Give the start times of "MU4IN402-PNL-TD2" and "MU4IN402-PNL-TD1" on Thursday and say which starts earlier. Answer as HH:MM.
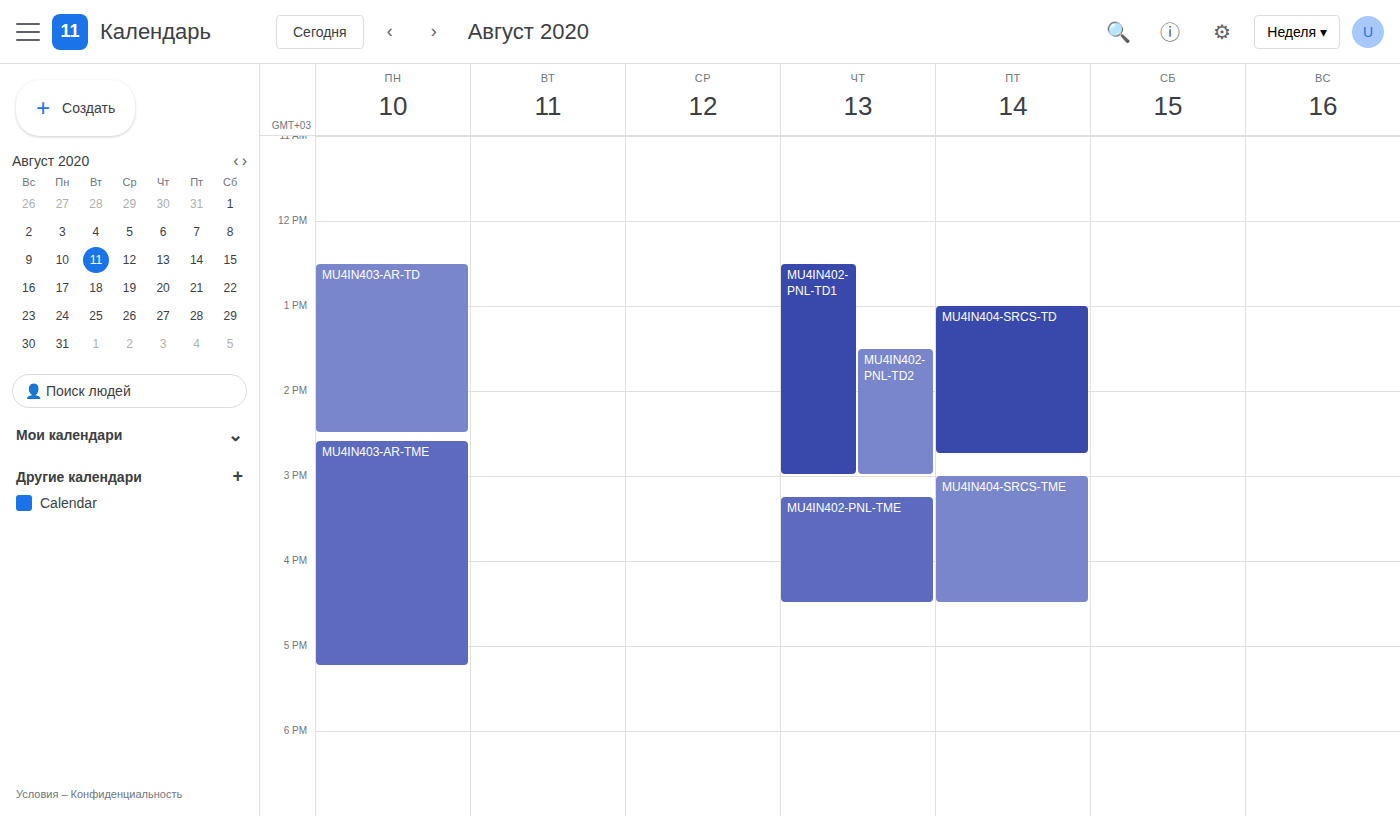
"MU4IN402-PNL-TD1" 12:30; "MU4IN402-PNL-TD2" 13:30.